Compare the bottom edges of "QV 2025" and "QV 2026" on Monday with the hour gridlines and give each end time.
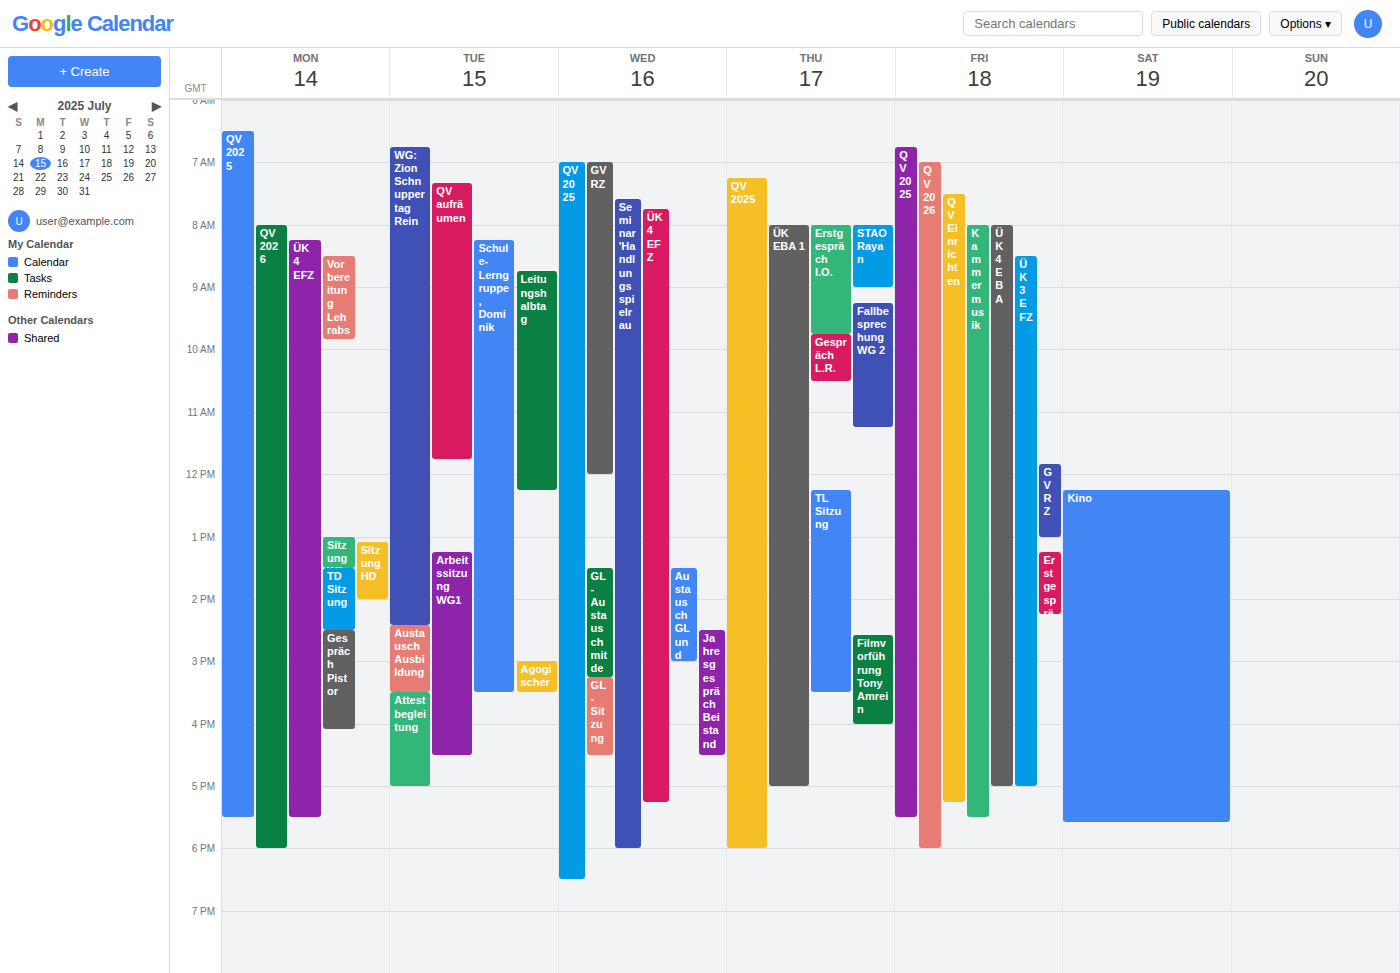
"QV 2025": 5:30 PM, halfway between the 5 PM and 6 PM lines. "QV 2026": 6:00 PM, exactly on the 6 PM line.